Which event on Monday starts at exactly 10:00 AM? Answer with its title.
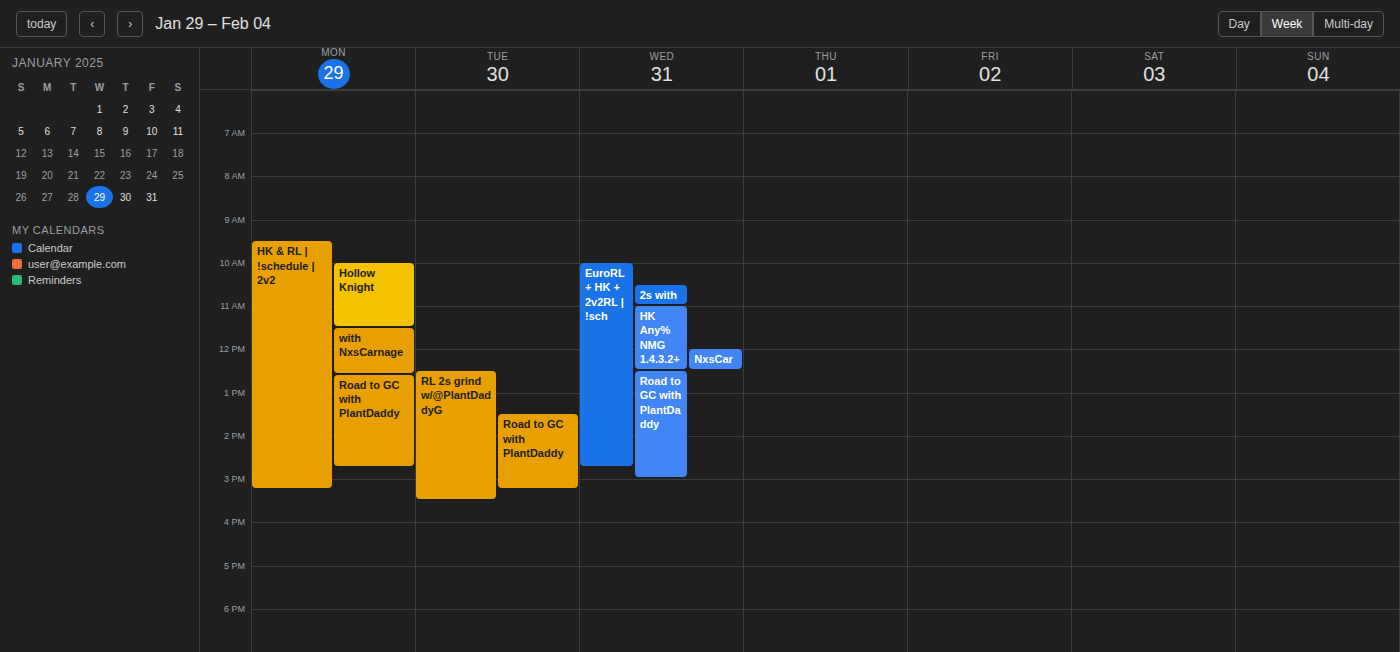
"Hollow Knight"